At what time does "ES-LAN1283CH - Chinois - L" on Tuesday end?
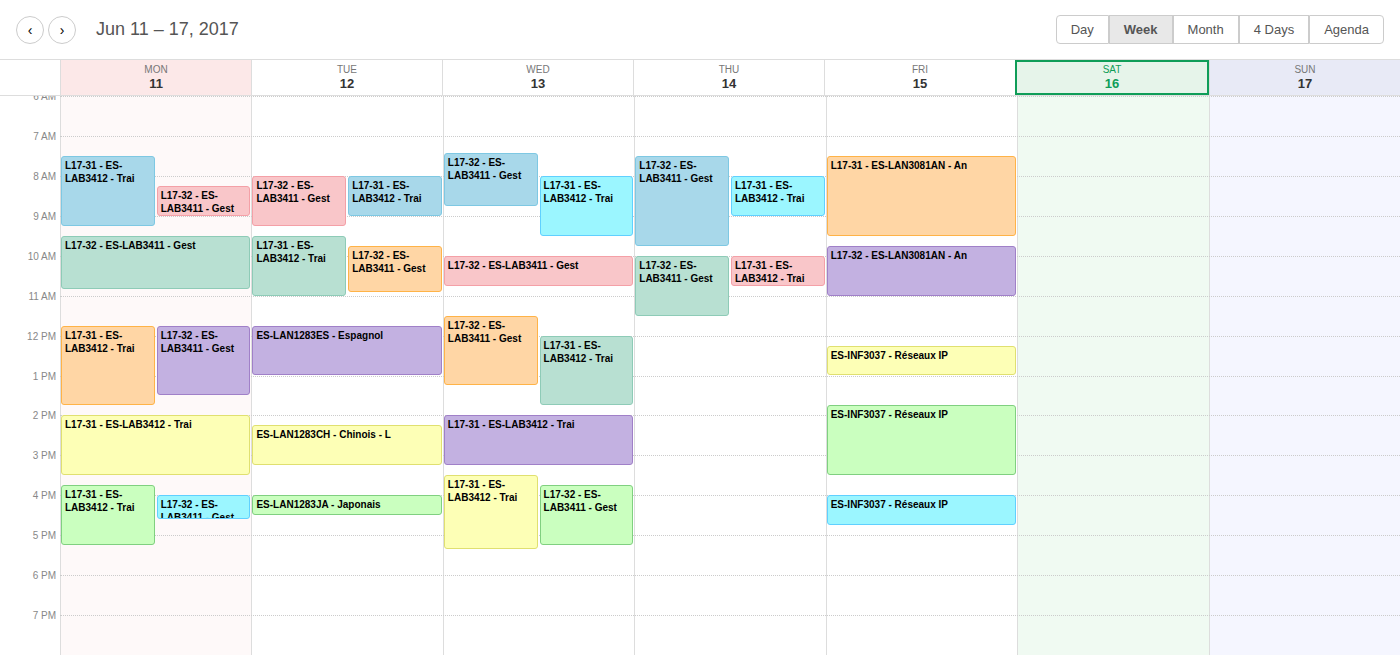
15:15